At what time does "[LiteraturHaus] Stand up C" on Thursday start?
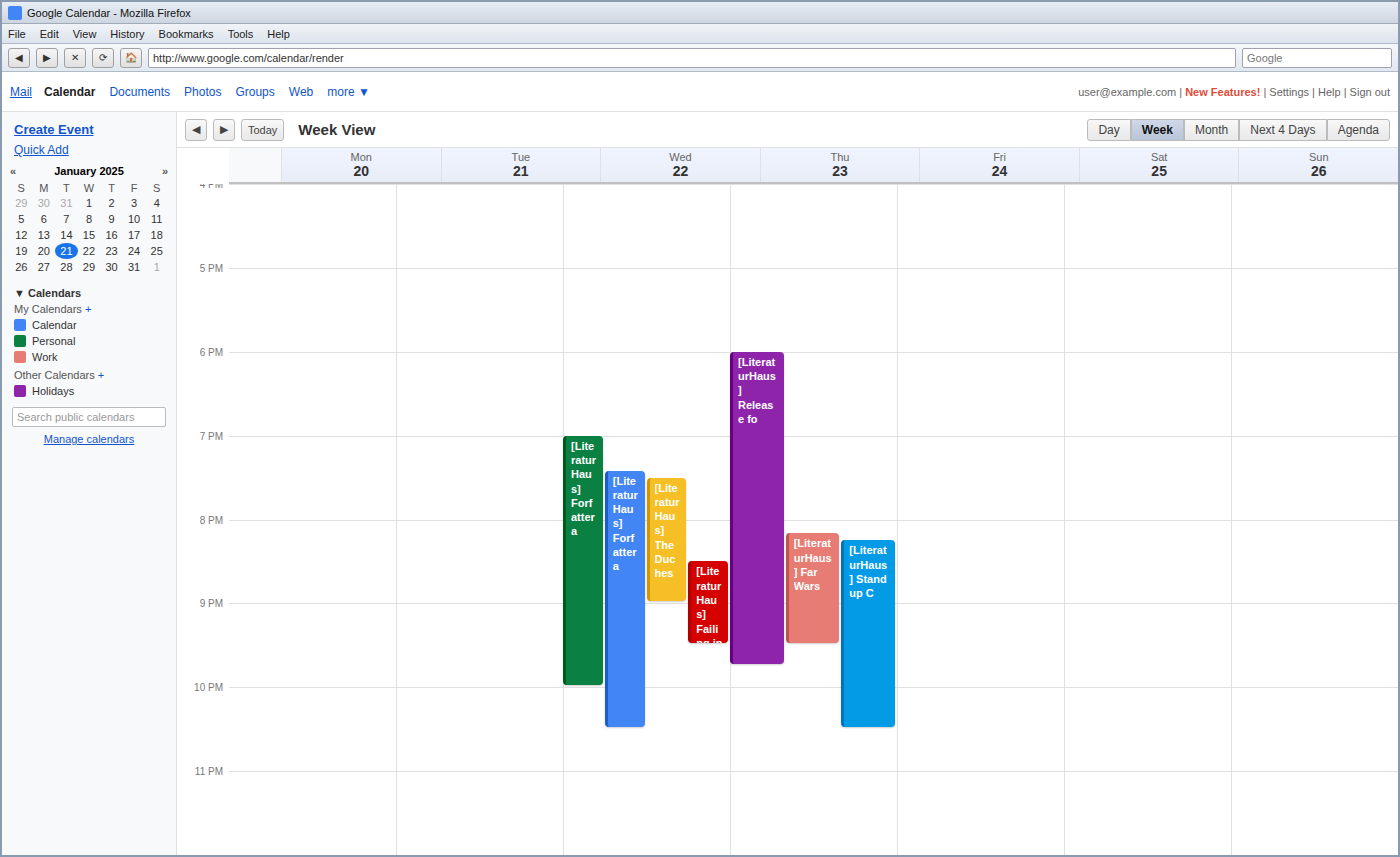
20:15